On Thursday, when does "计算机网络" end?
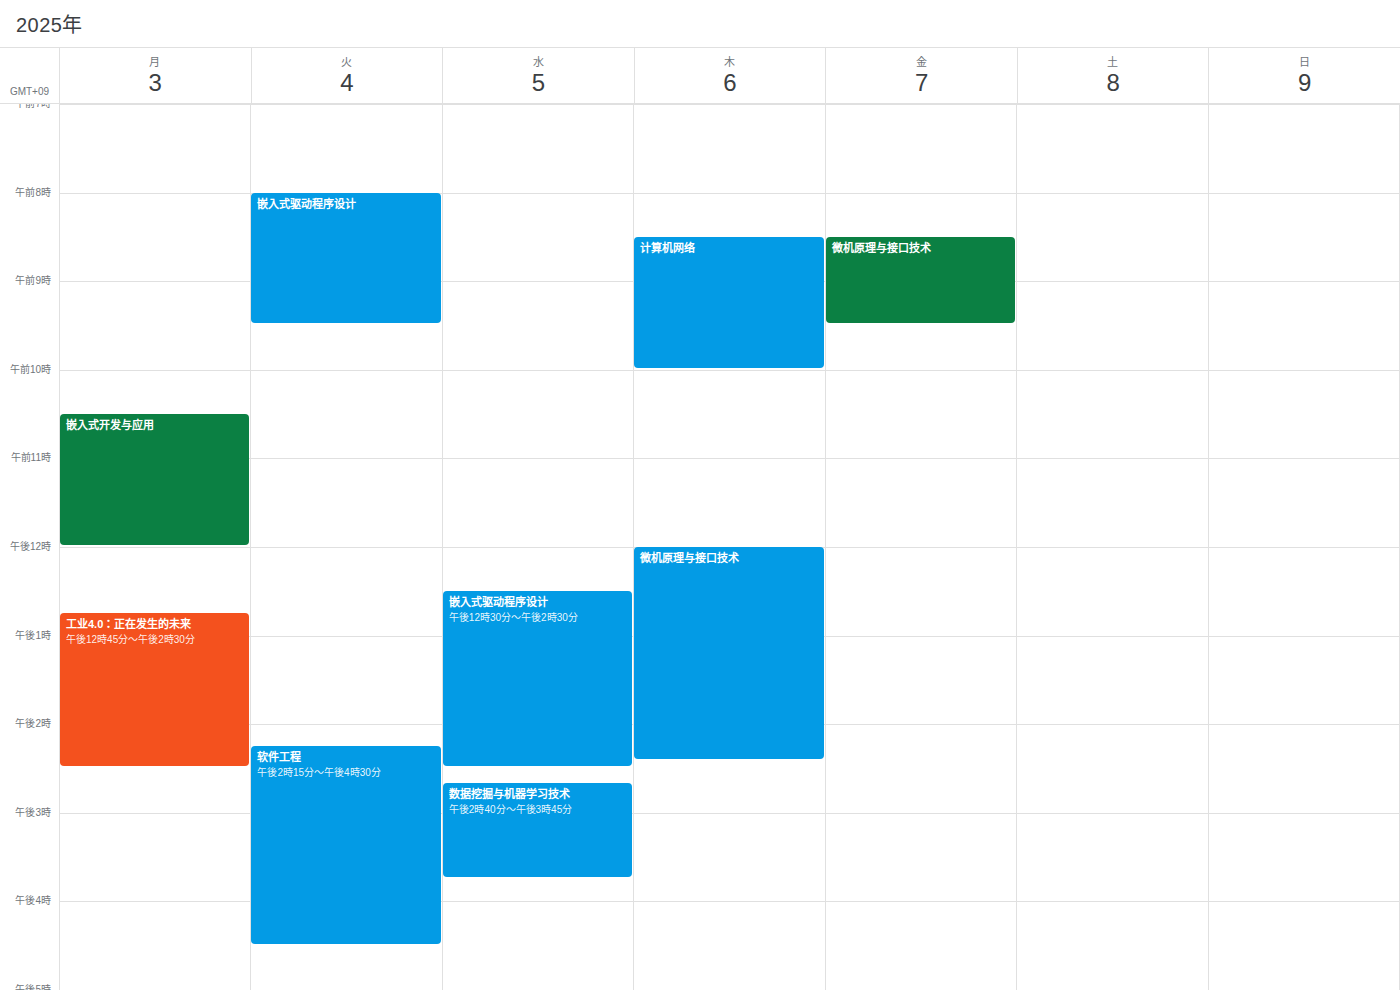
10:00 AM